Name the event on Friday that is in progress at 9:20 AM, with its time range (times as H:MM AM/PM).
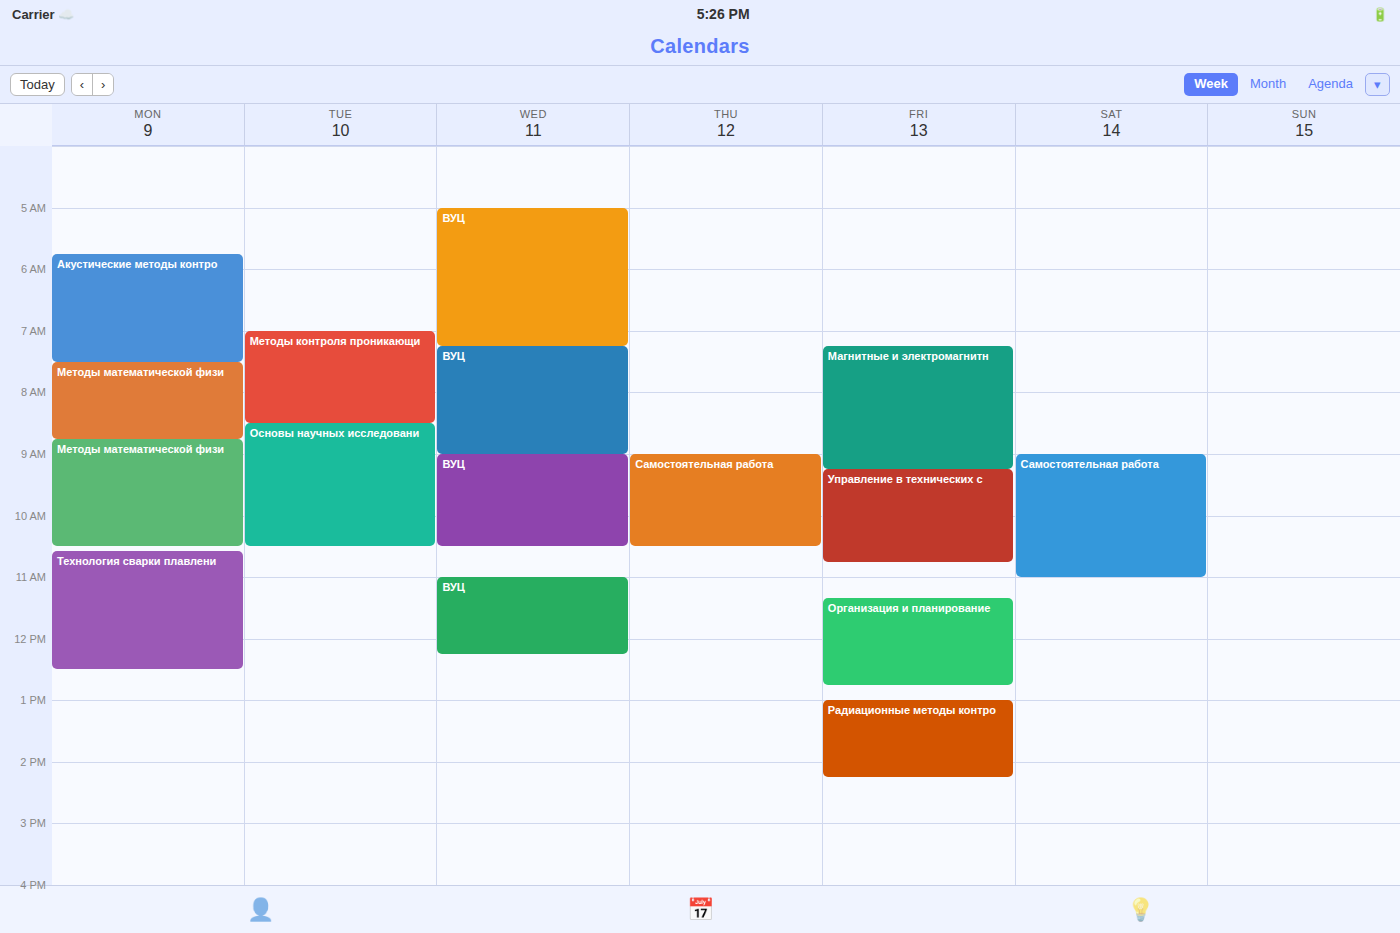
"Управление в технических с", 9:15 AM to 10:45 AM